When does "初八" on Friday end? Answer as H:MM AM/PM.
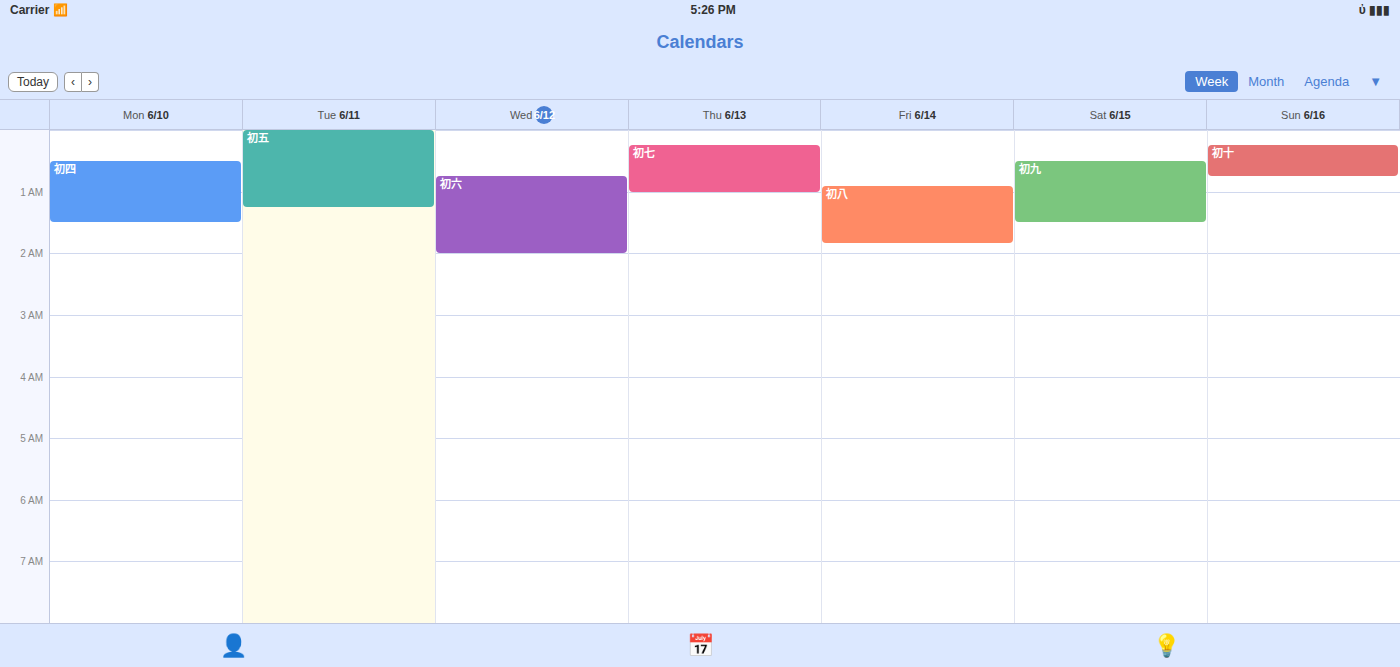
1:50 AM